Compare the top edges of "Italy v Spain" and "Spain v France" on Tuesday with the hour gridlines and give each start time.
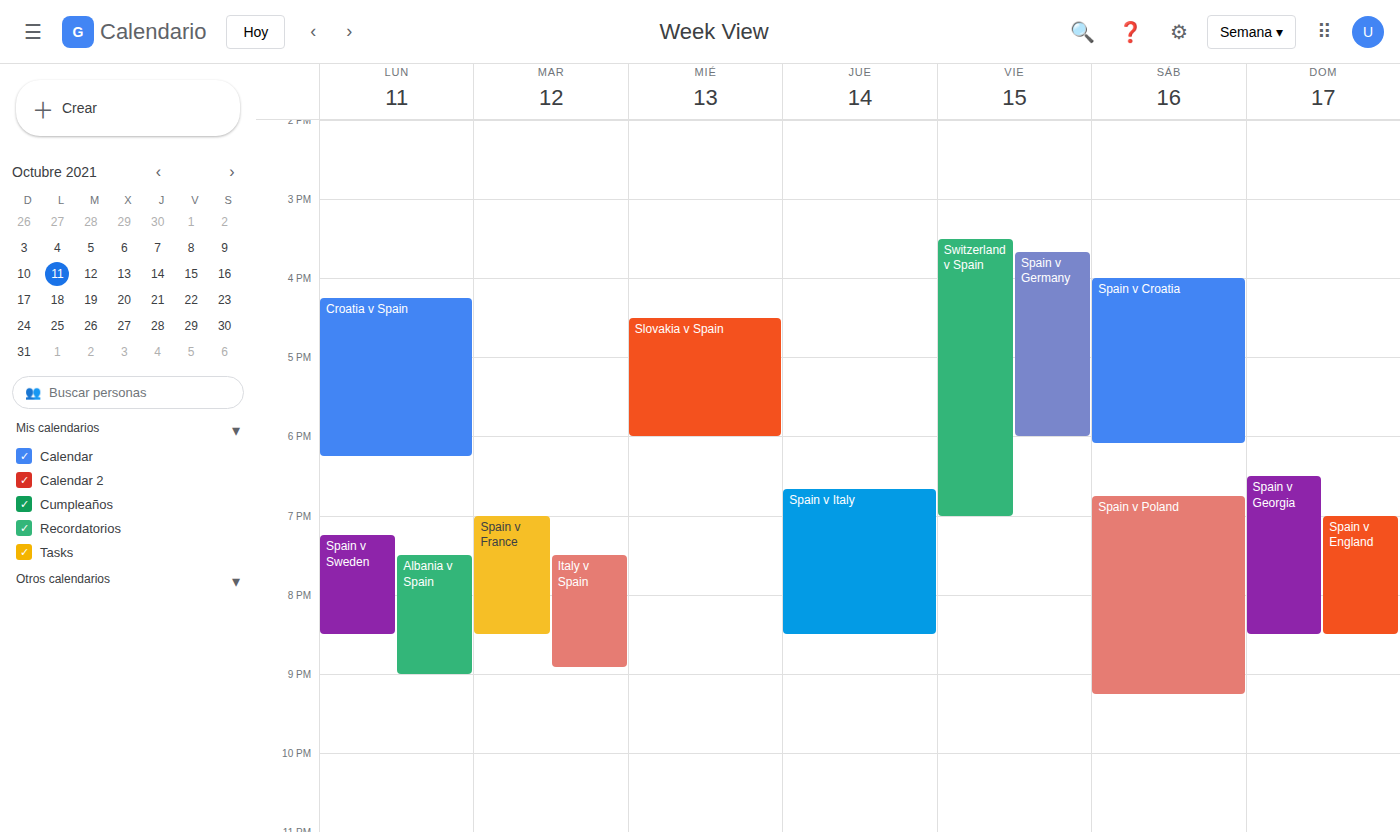
"Italy v Spain": 7:30 PM, halfway between the 7 PM and 8 PM lines. "Spain v France": 7:00 PM, exactly on the 7 PM line.